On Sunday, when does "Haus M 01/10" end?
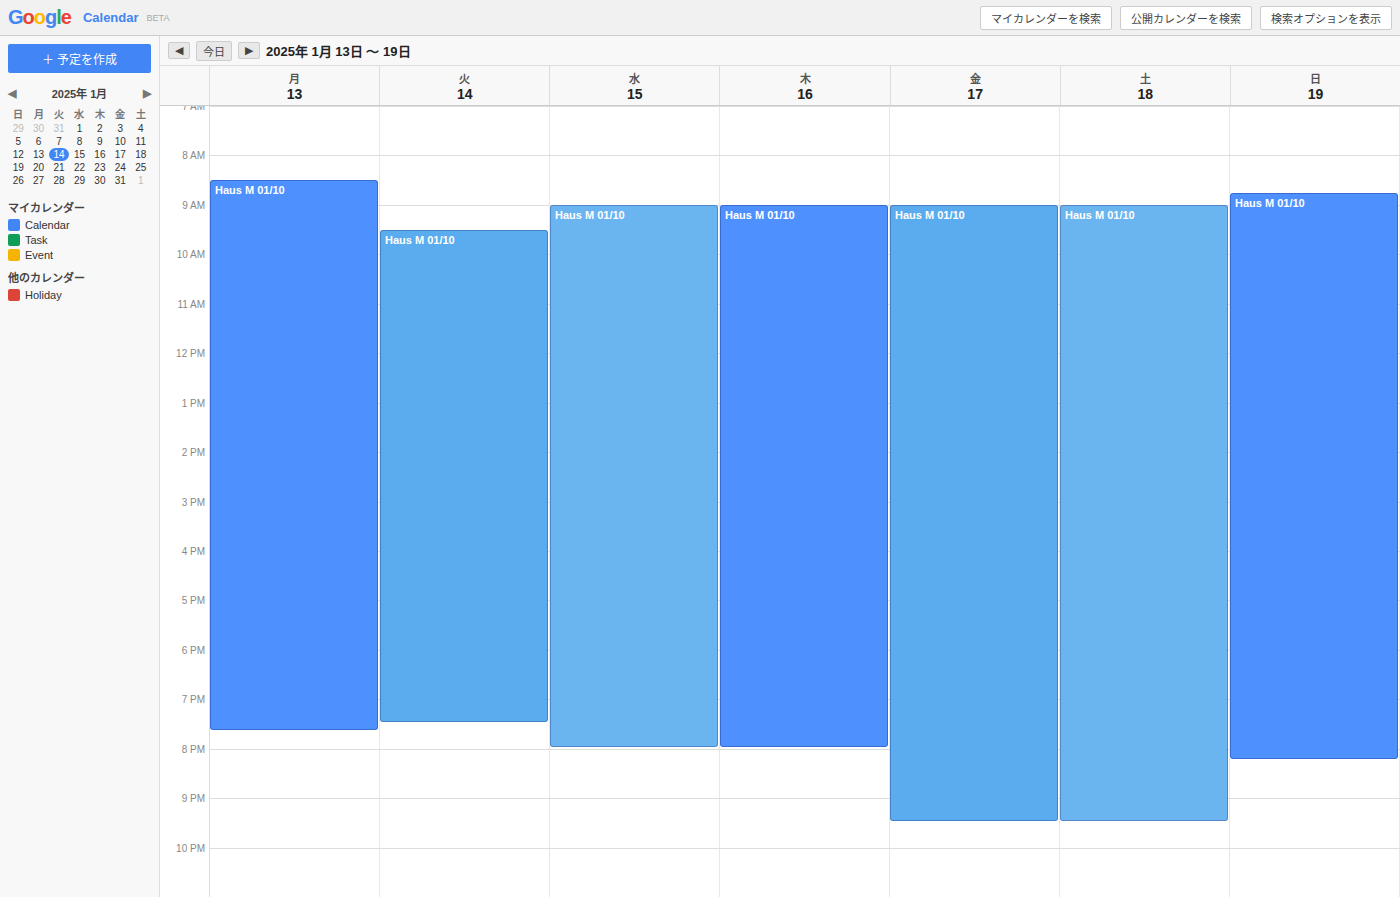
8:15 PM